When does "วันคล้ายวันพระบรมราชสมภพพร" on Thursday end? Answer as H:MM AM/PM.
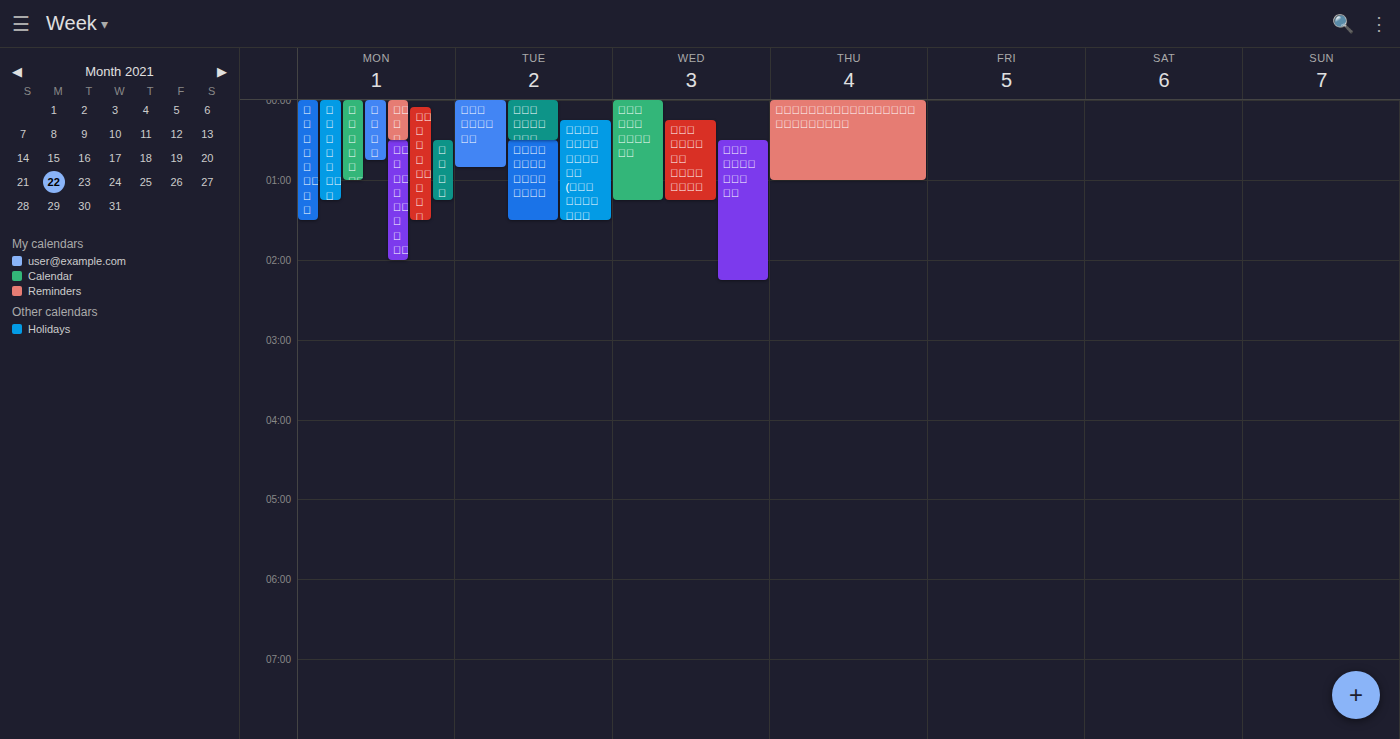
1:00 AM